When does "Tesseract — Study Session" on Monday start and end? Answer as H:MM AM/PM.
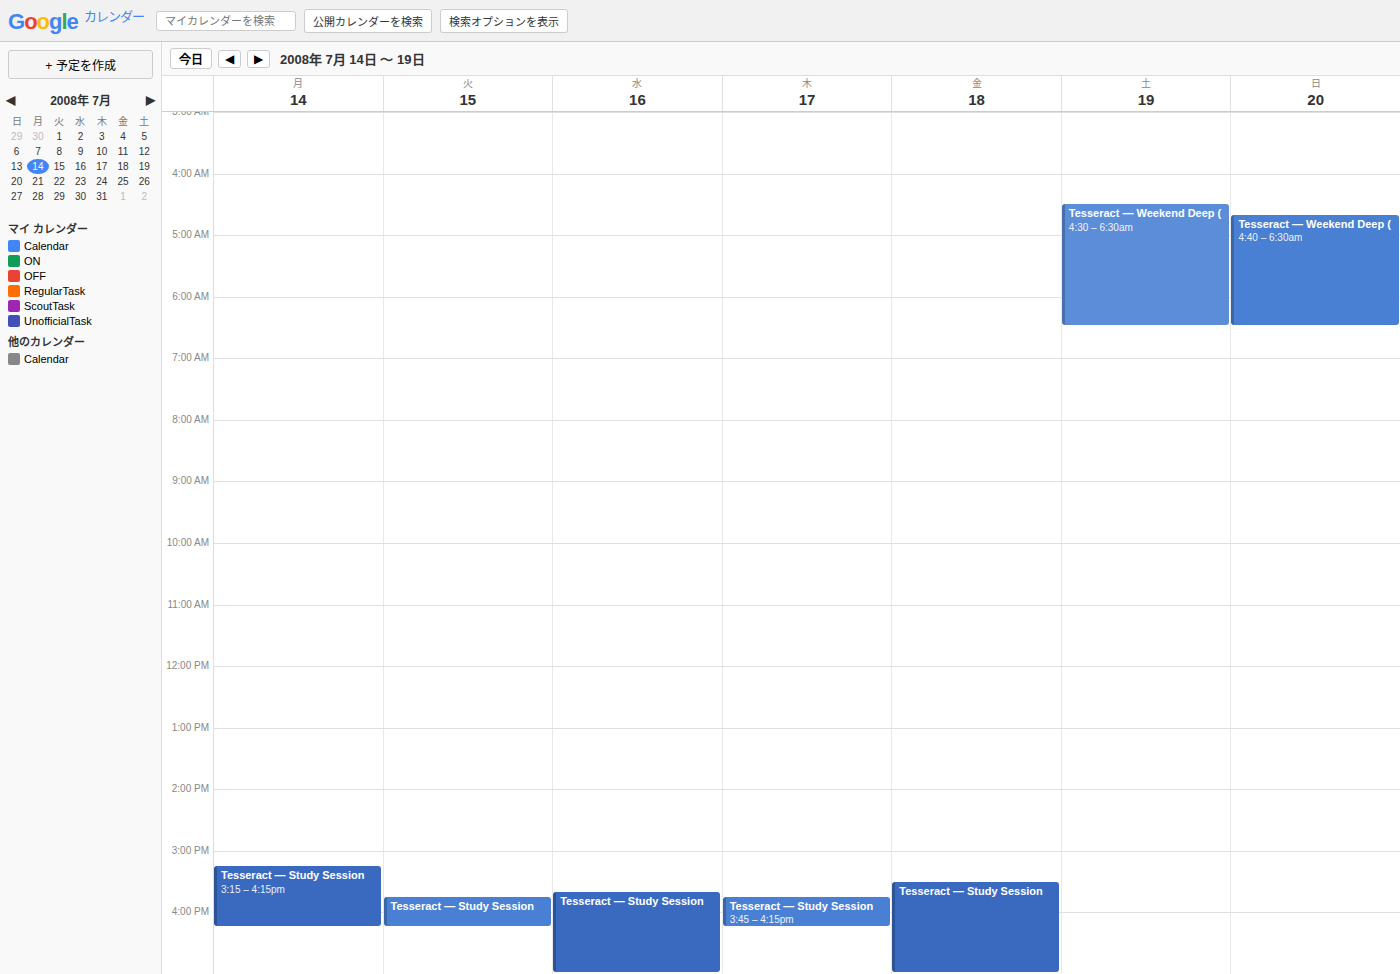
3:15 PM to 4:15 PM